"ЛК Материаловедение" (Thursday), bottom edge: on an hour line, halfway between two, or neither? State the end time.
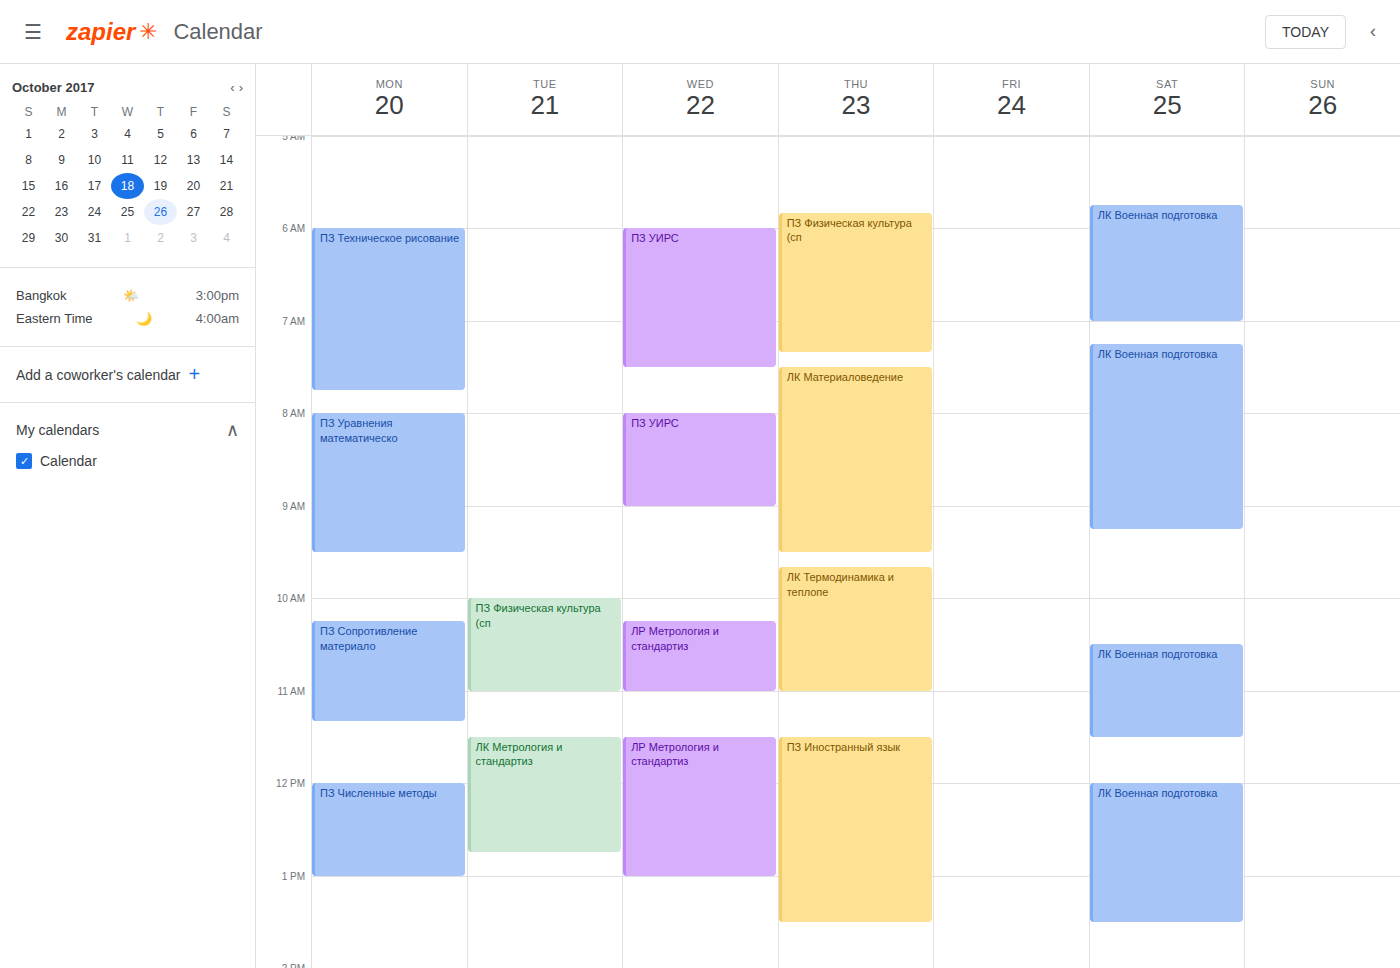
9:30 AM -- halfway between the 9 AM and 10 AM lines.